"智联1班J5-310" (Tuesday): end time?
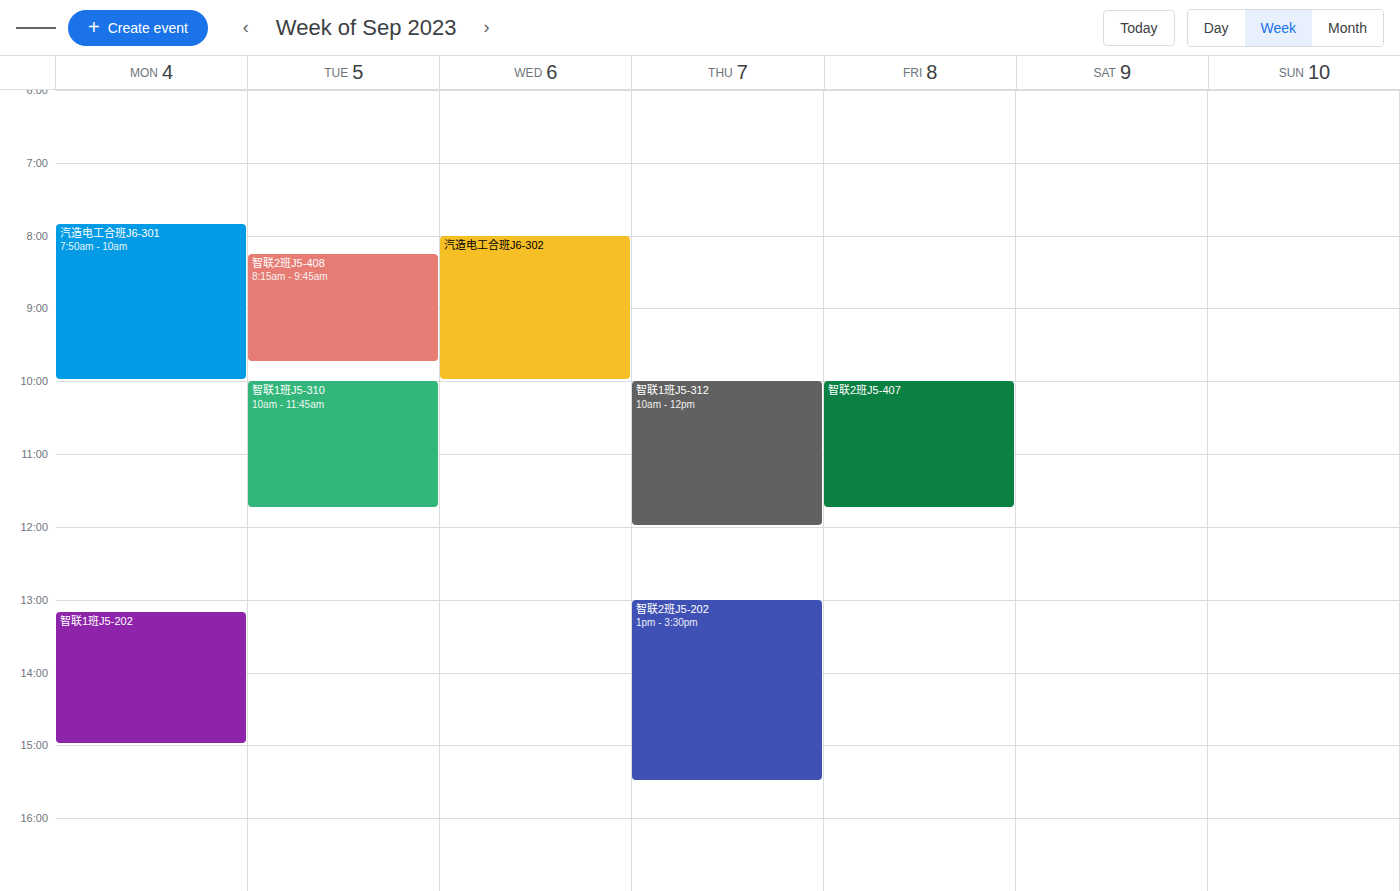
11:45 AM